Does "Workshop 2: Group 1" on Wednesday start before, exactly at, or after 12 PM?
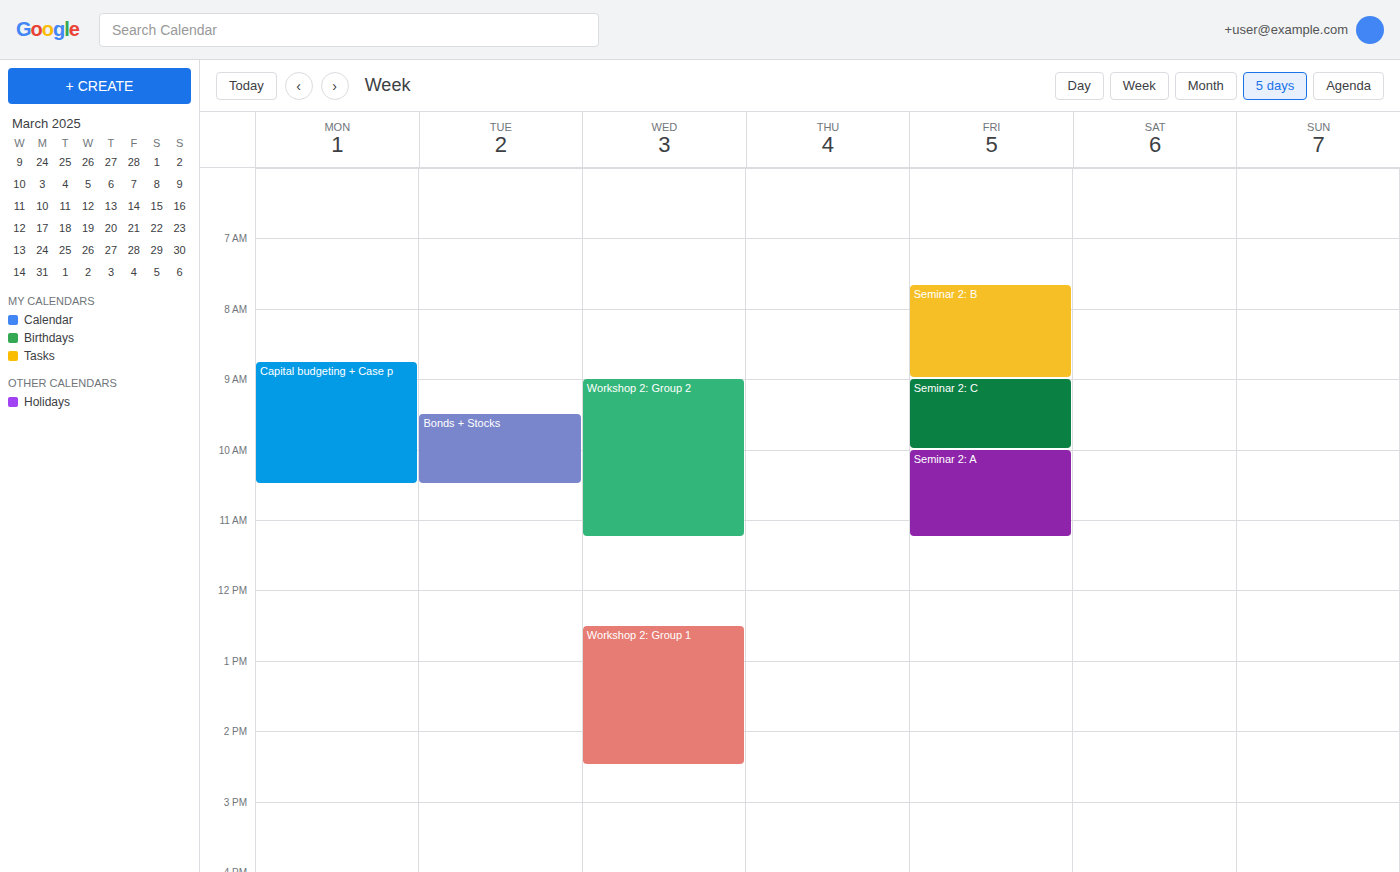
12:30 PM -- after 12 PM, 30 minutes below the 12 PM line.